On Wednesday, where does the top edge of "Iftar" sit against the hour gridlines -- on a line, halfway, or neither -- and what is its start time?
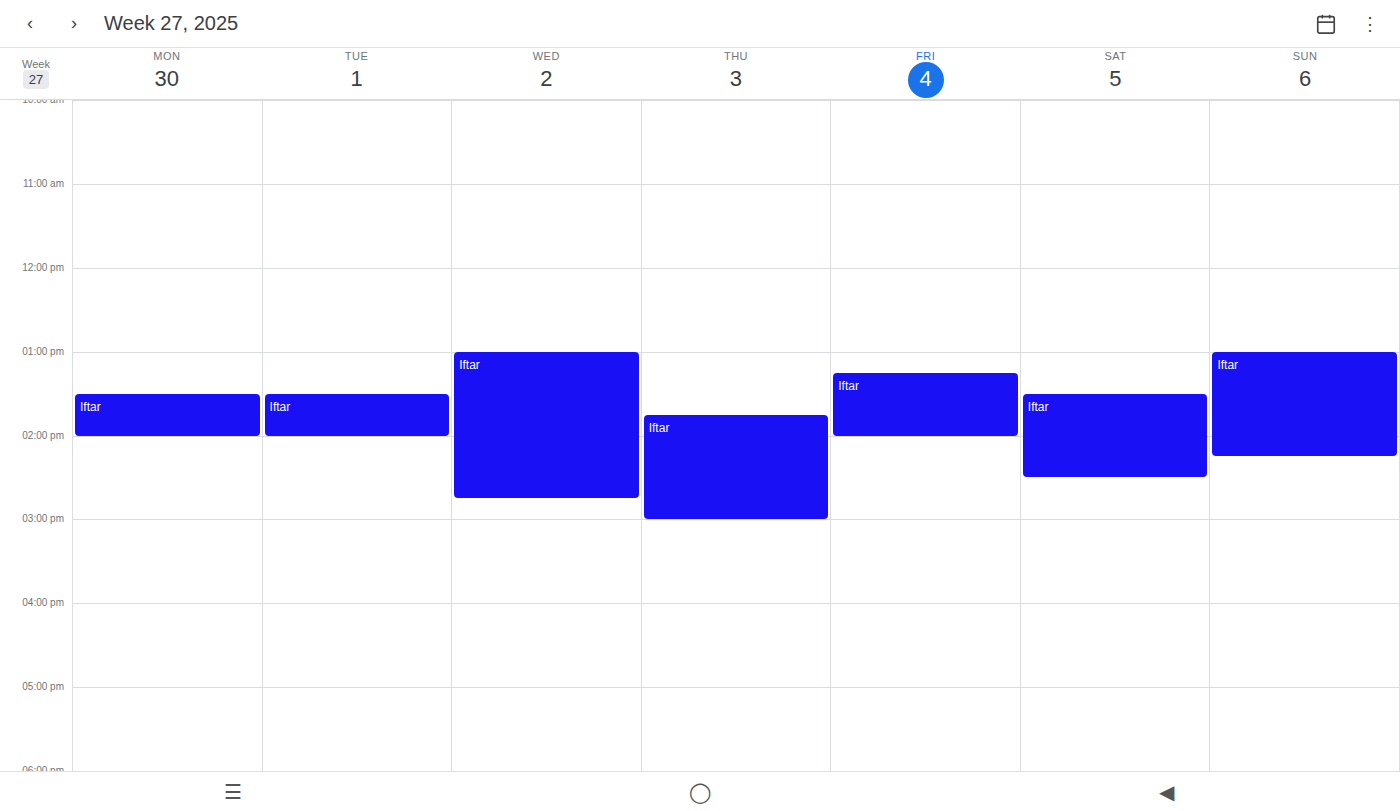
1:00 PM -- exactly on the 1 PM line.